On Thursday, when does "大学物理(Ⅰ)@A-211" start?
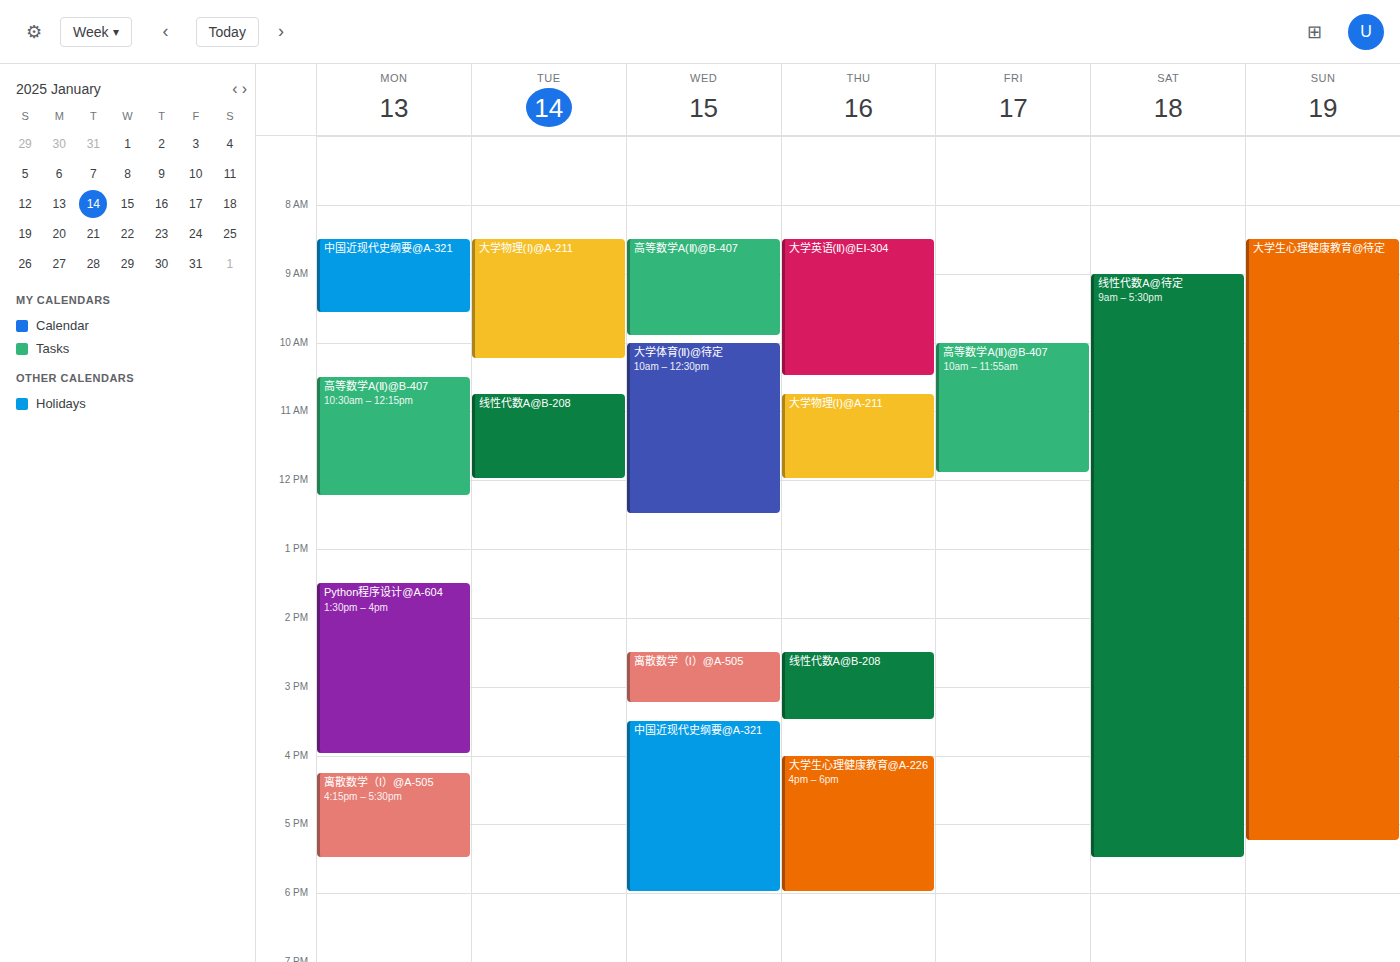
10:45 AM